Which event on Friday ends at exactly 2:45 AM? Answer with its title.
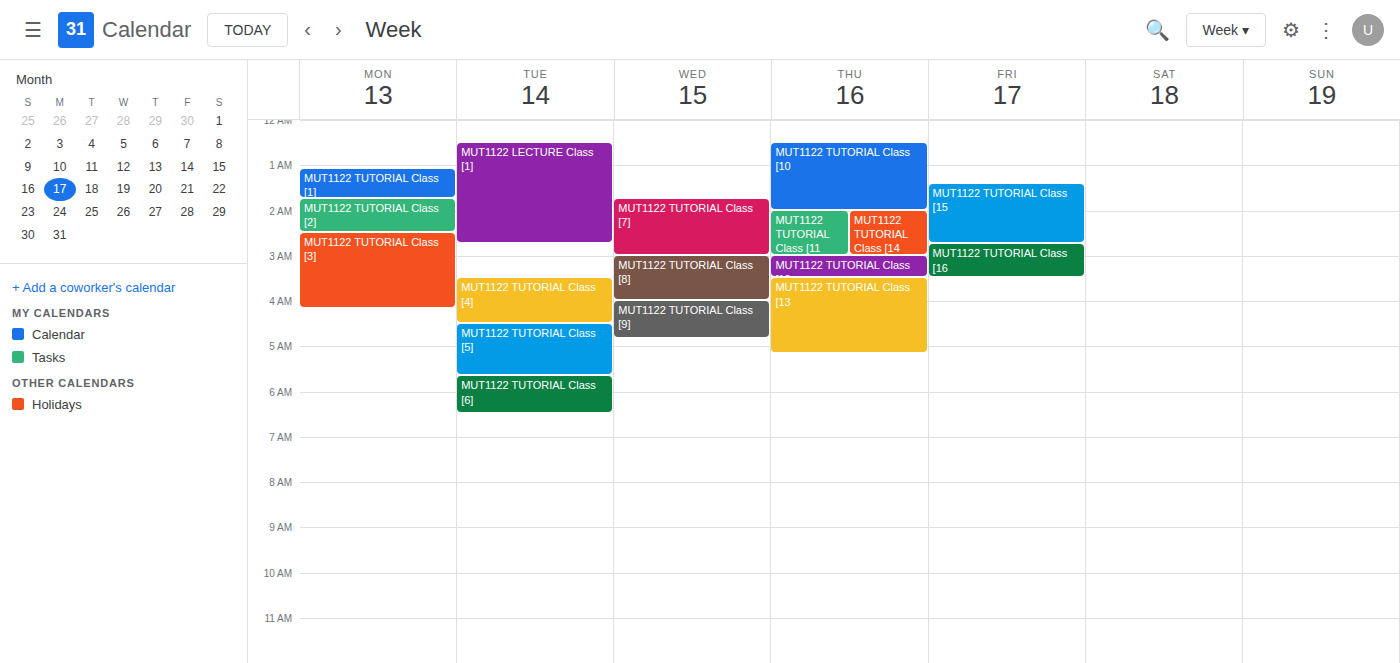
"MUT1122 TUTORIAL Class [15"